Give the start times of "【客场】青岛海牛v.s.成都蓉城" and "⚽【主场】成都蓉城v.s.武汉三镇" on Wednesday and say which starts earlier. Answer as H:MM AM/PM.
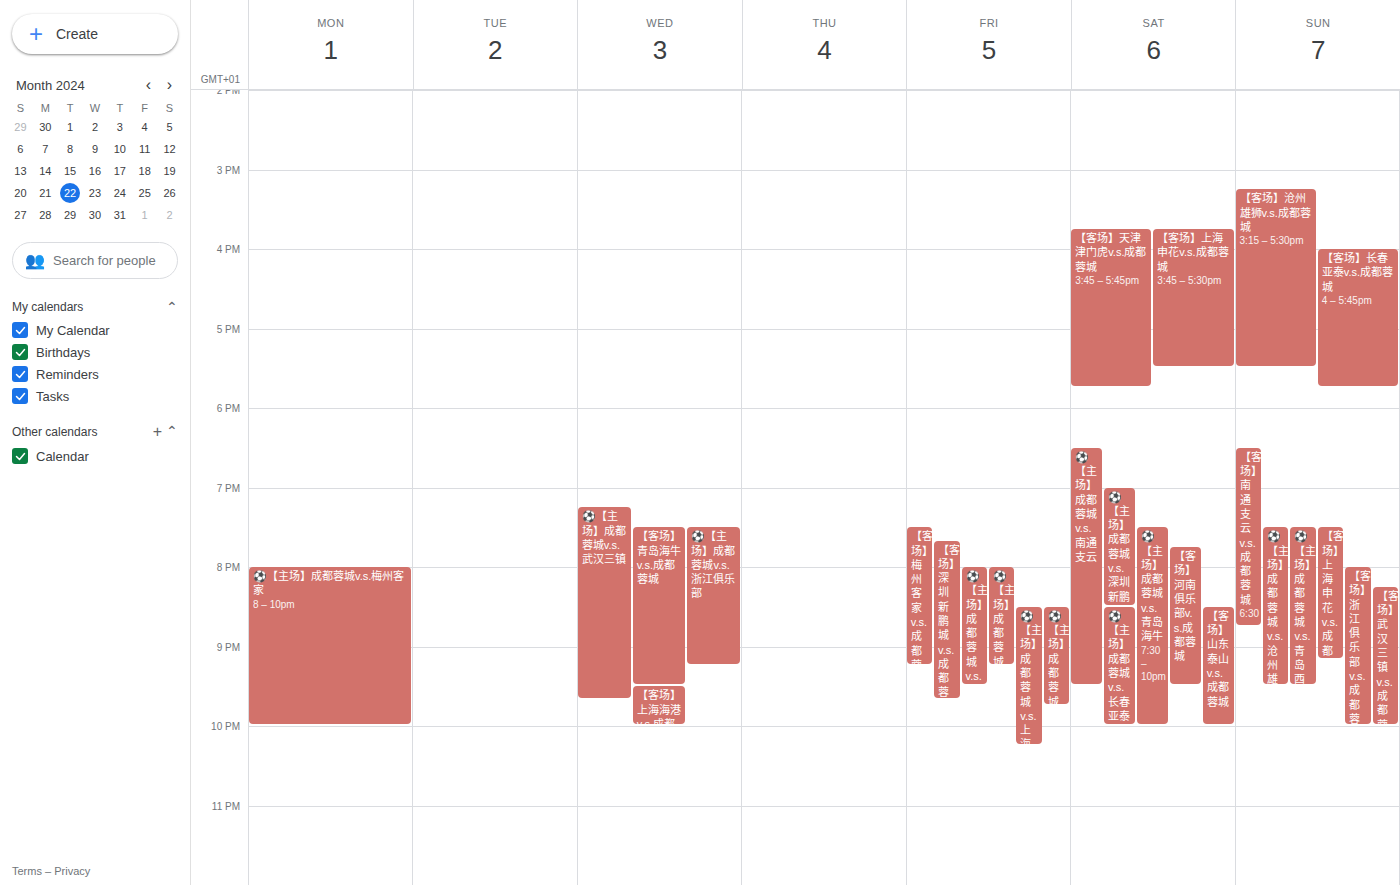
"⚽【主场】成都蓉城v.s.武汉三镇" 7:15 PM; "【客场】青岛海牛v.s.成都蓉城" 7:30 PM.